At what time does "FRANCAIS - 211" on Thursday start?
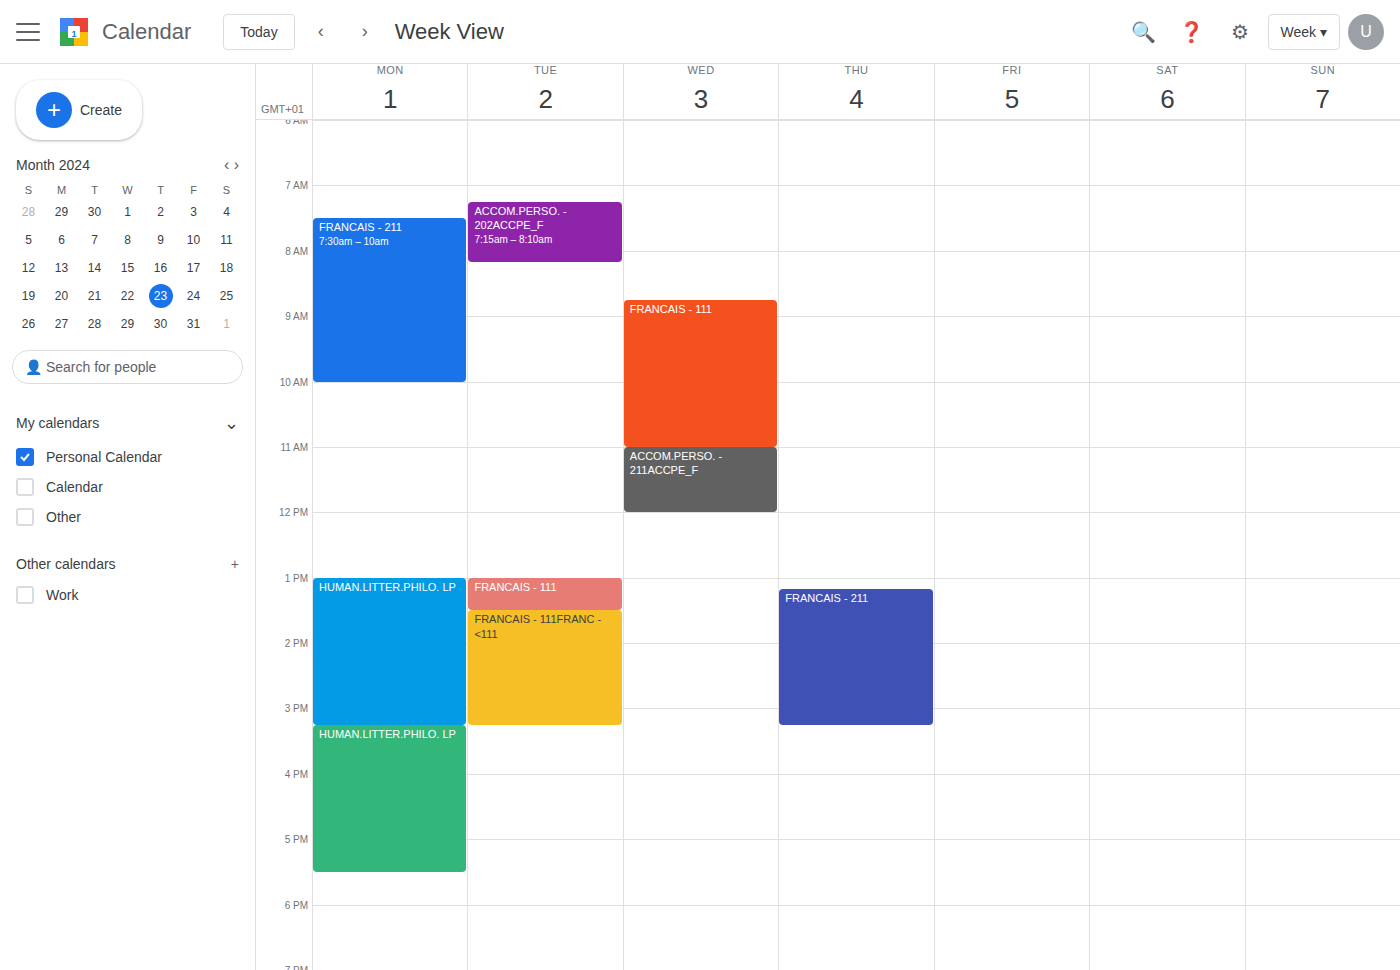
1:10 PM